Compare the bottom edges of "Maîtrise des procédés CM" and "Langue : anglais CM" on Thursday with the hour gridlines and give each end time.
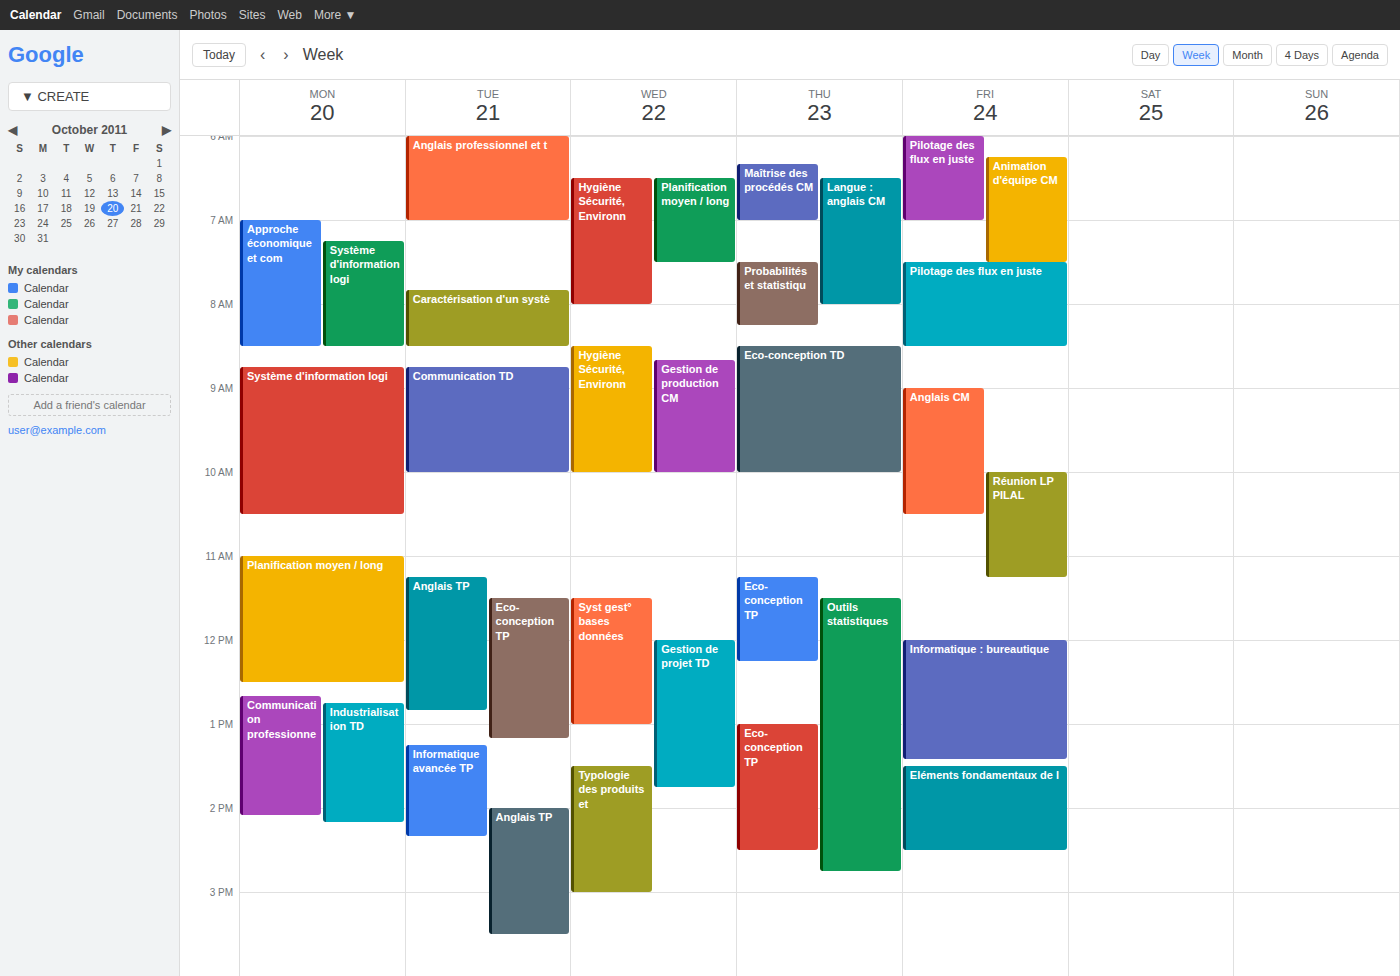
"Maîtrise des procédés CM": 7:00 AM, exactly on the 7 AM line. "Langue : anglais CM": 8:00 AM, exactly on the 8 AM line.